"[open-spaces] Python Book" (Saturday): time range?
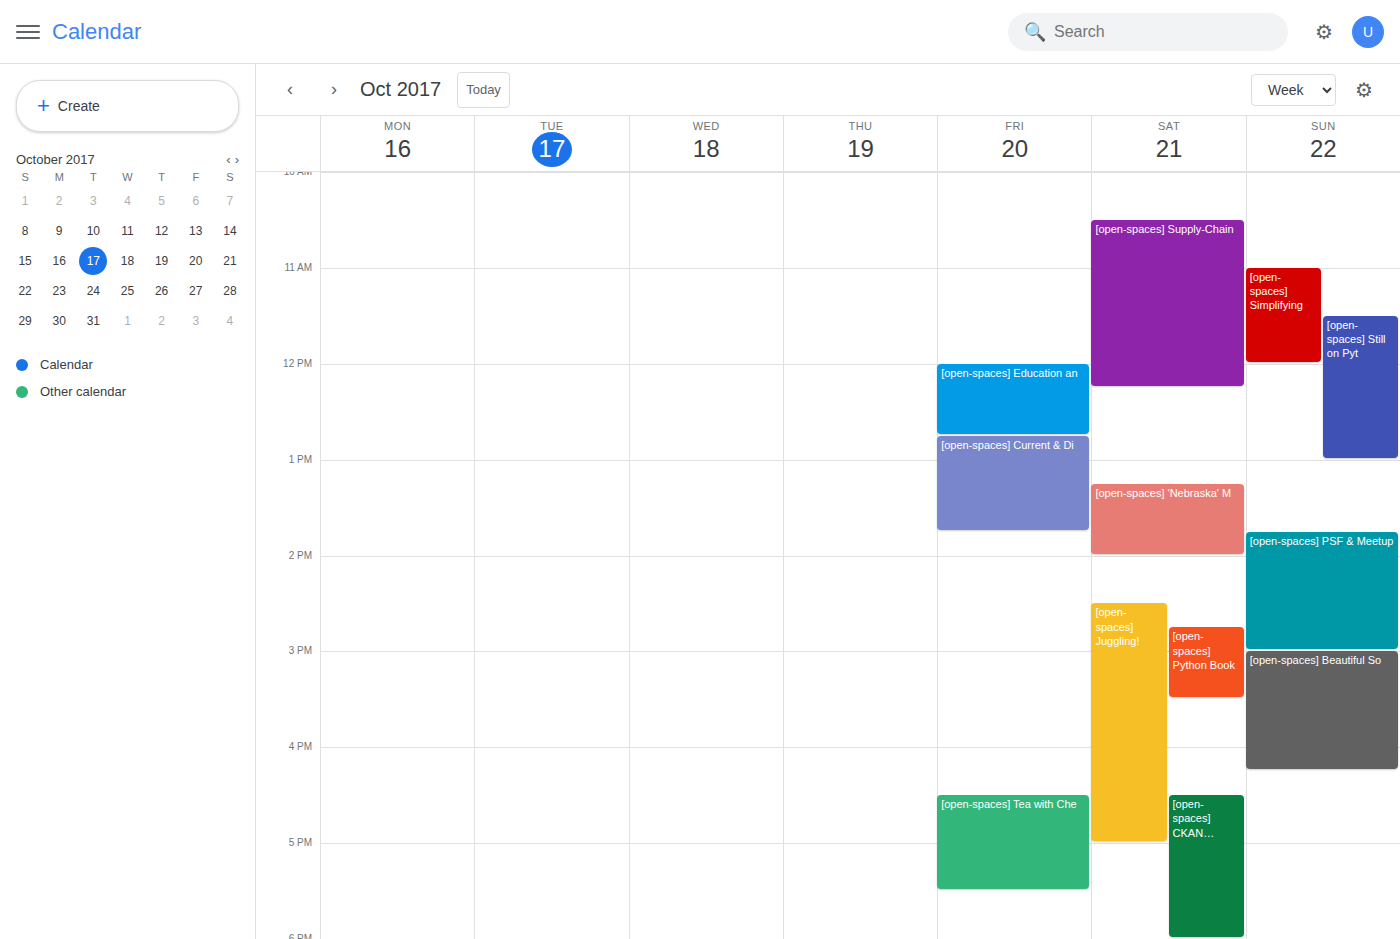
2:45 PM to 3:30 PM